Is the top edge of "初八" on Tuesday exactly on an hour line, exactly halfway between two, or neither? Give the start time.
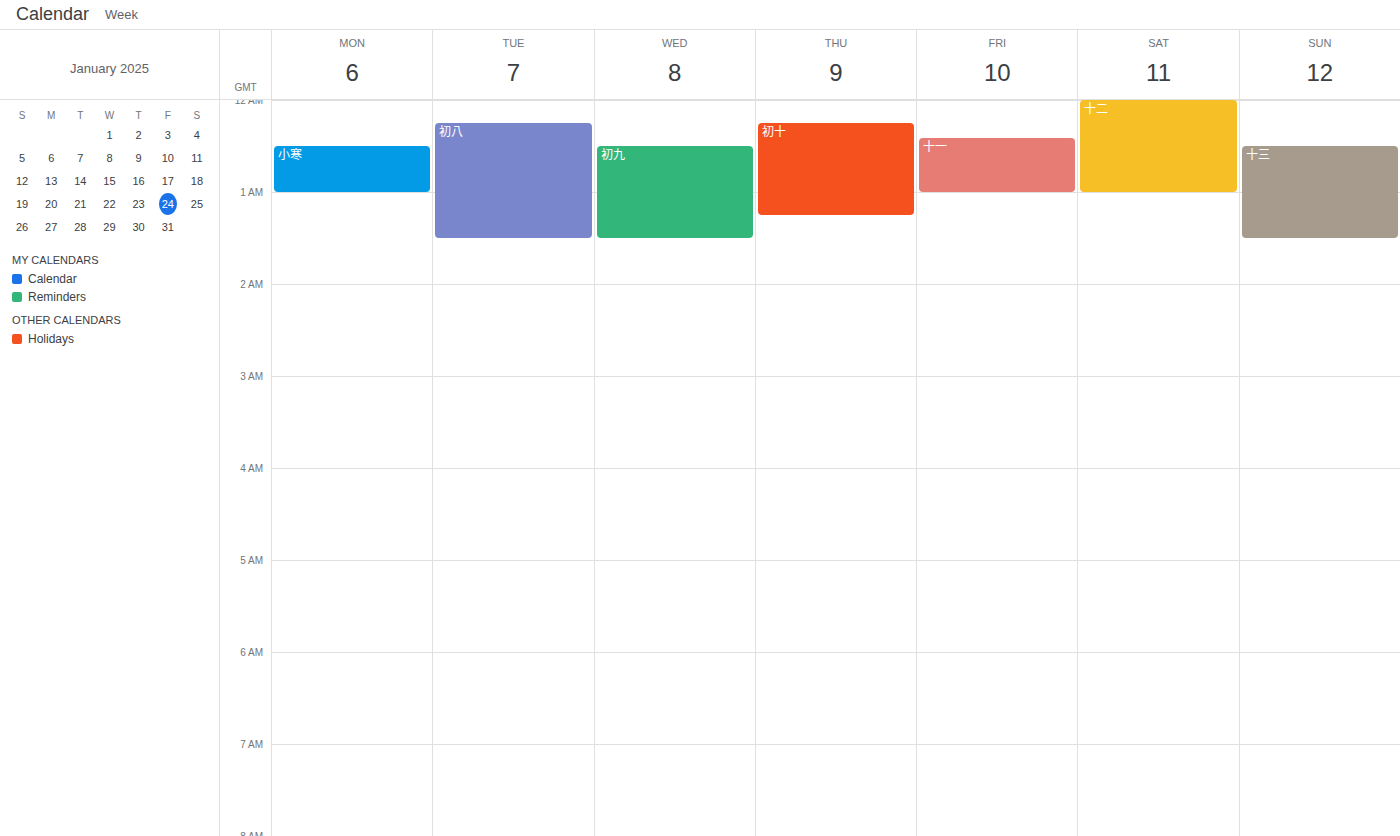
12:15 AM -- neither: a quarter of the way from the 12 AM line to the 1 AM line.